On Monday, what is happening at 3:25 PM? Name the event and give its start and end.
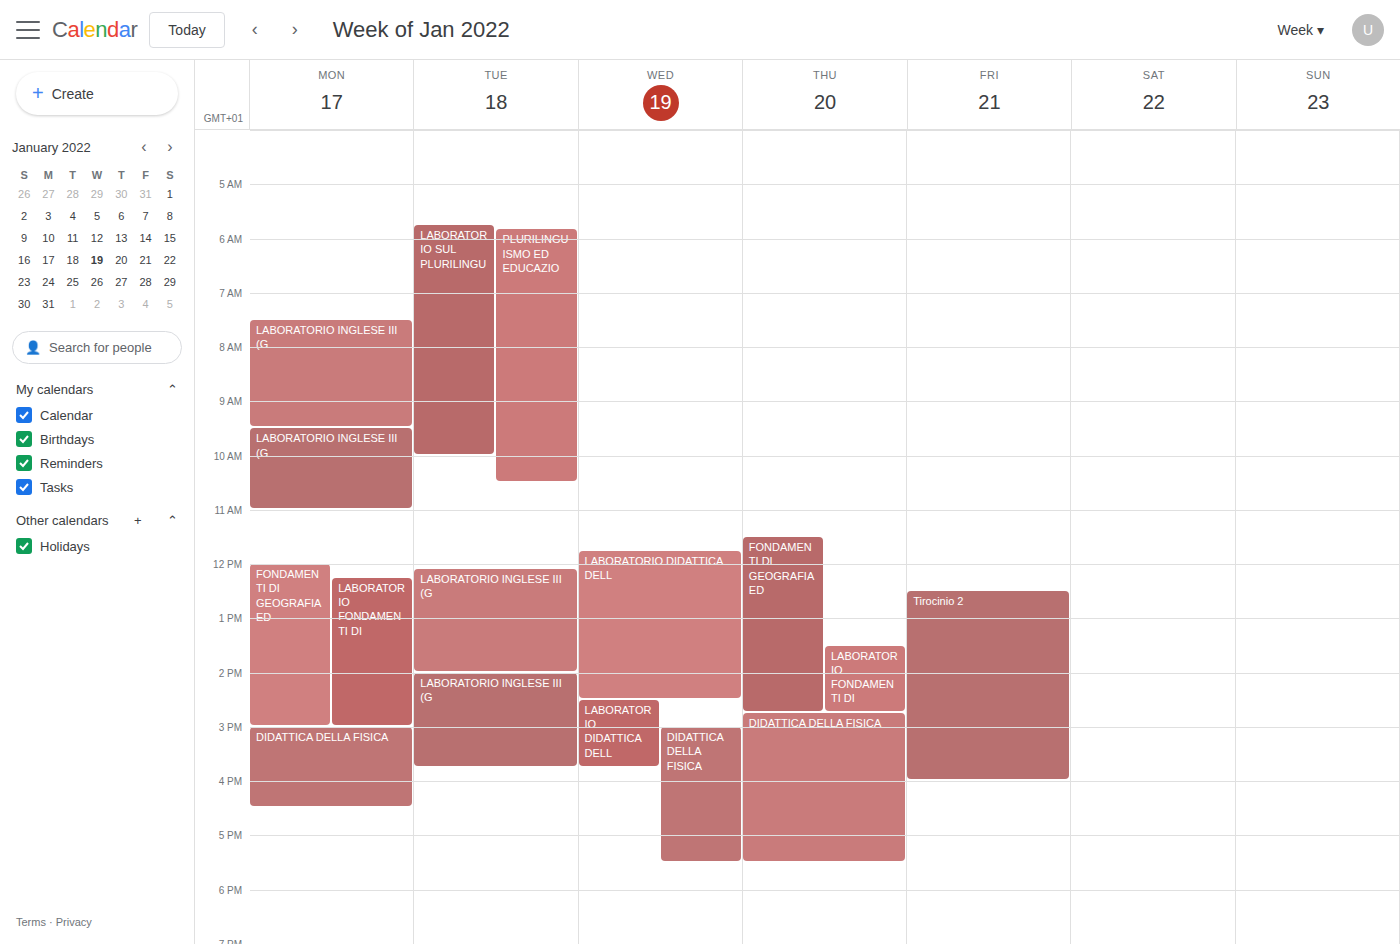
"DIDATTICA DELLA FISICA", 3:00 PM to 4:30 PM